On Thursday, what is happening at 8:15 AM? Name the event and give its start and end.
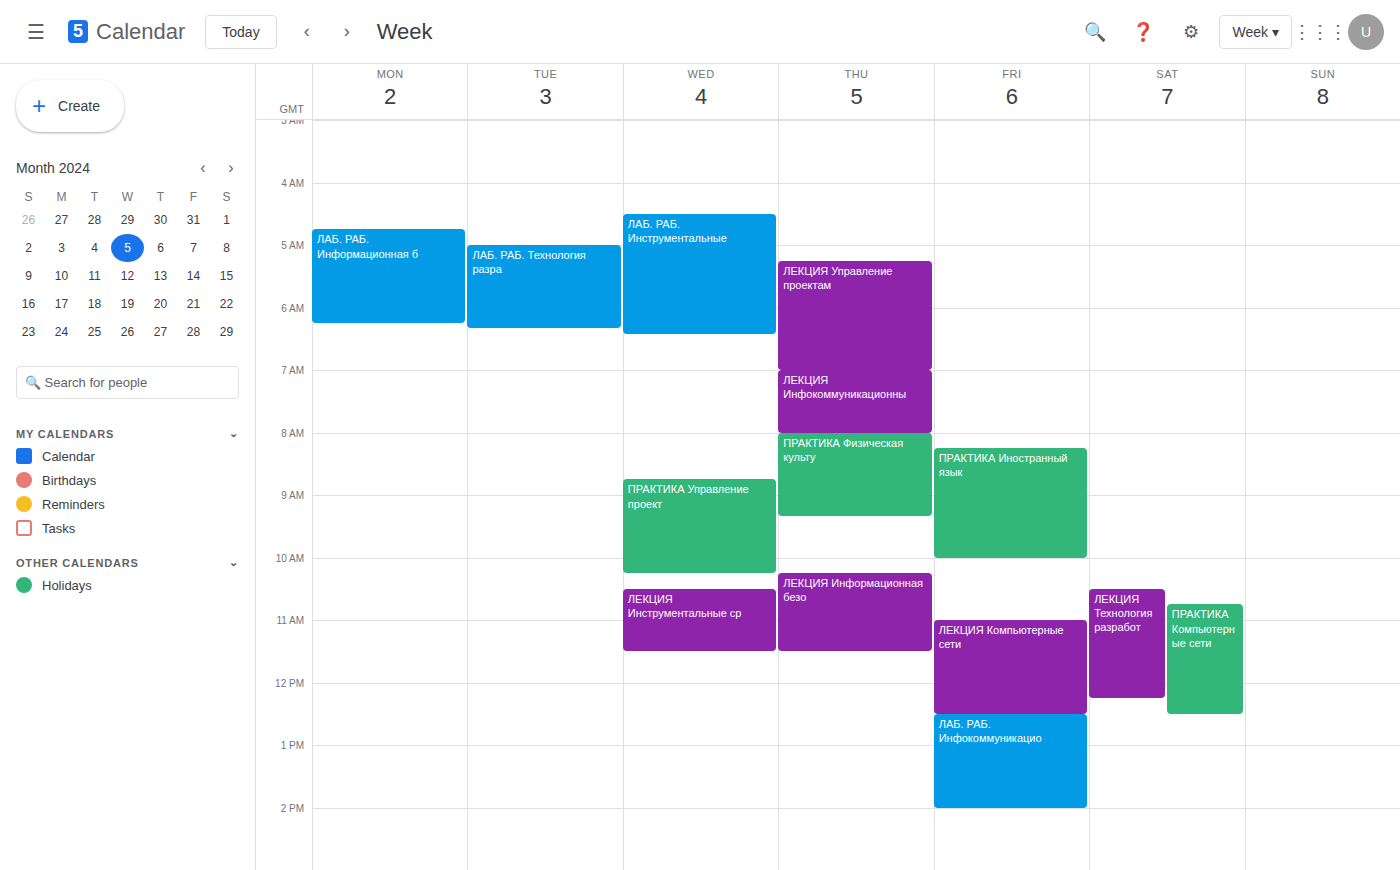
"ПРАКТИКА Физическая культу", 8:00 AM to 9:20 AM